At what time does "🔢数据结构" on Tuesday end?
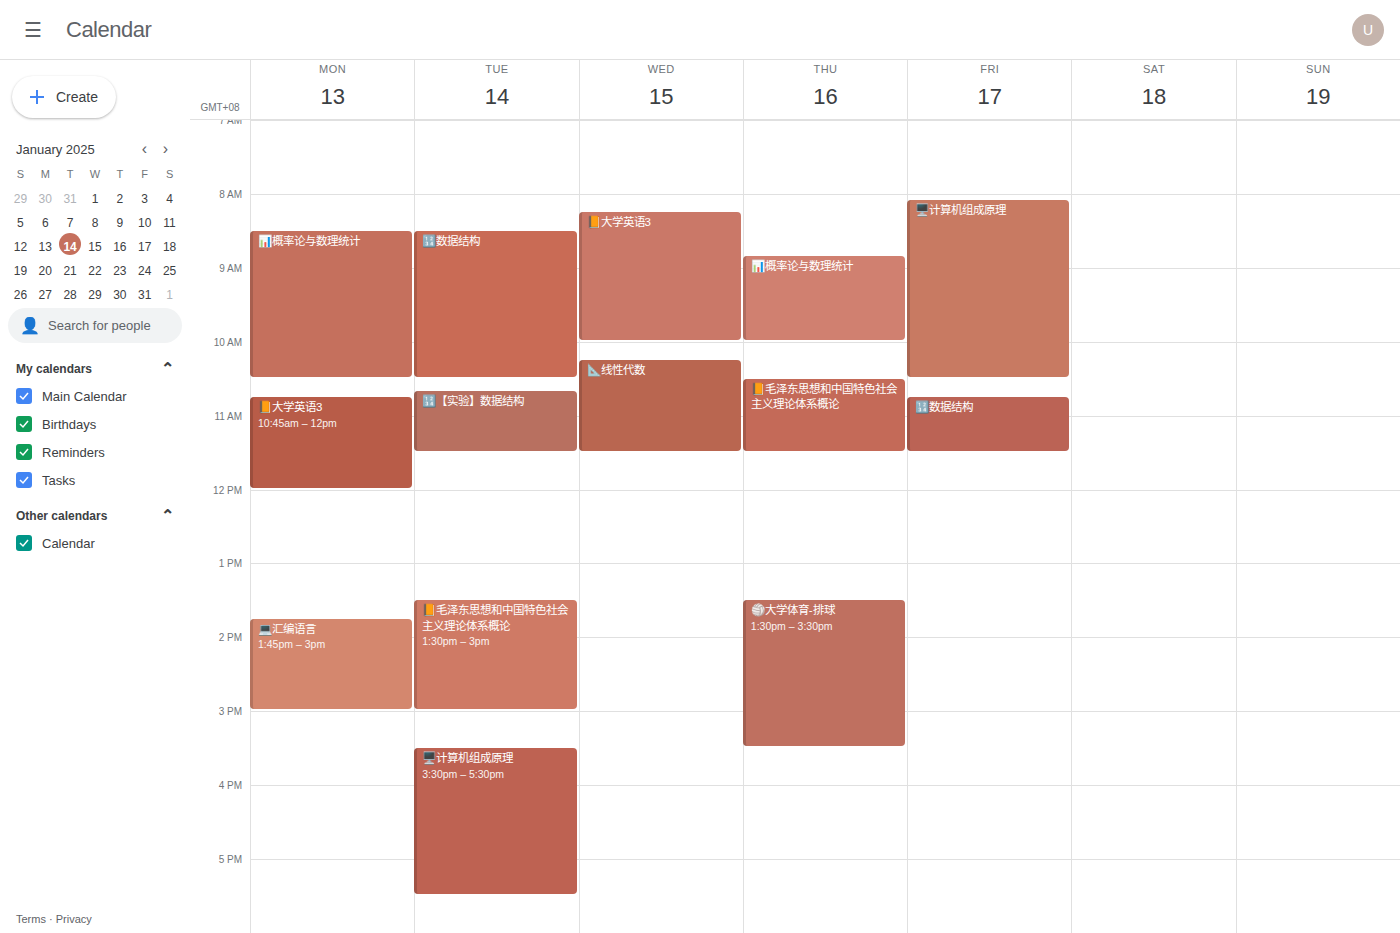
10:30